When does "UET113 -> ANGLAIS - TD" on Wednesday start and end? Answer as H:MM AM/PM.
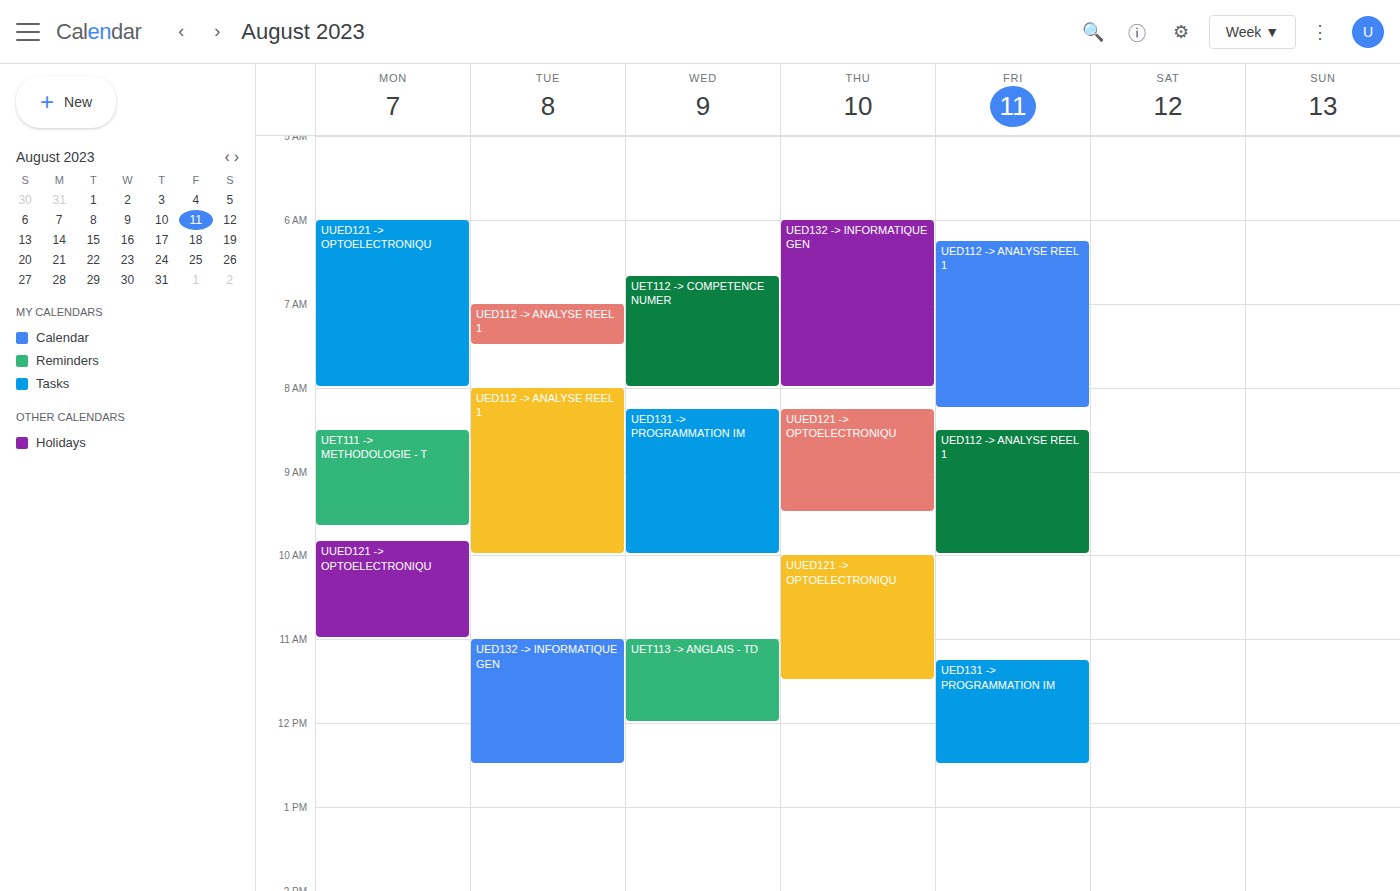
11:00 AM to 12:00 PM